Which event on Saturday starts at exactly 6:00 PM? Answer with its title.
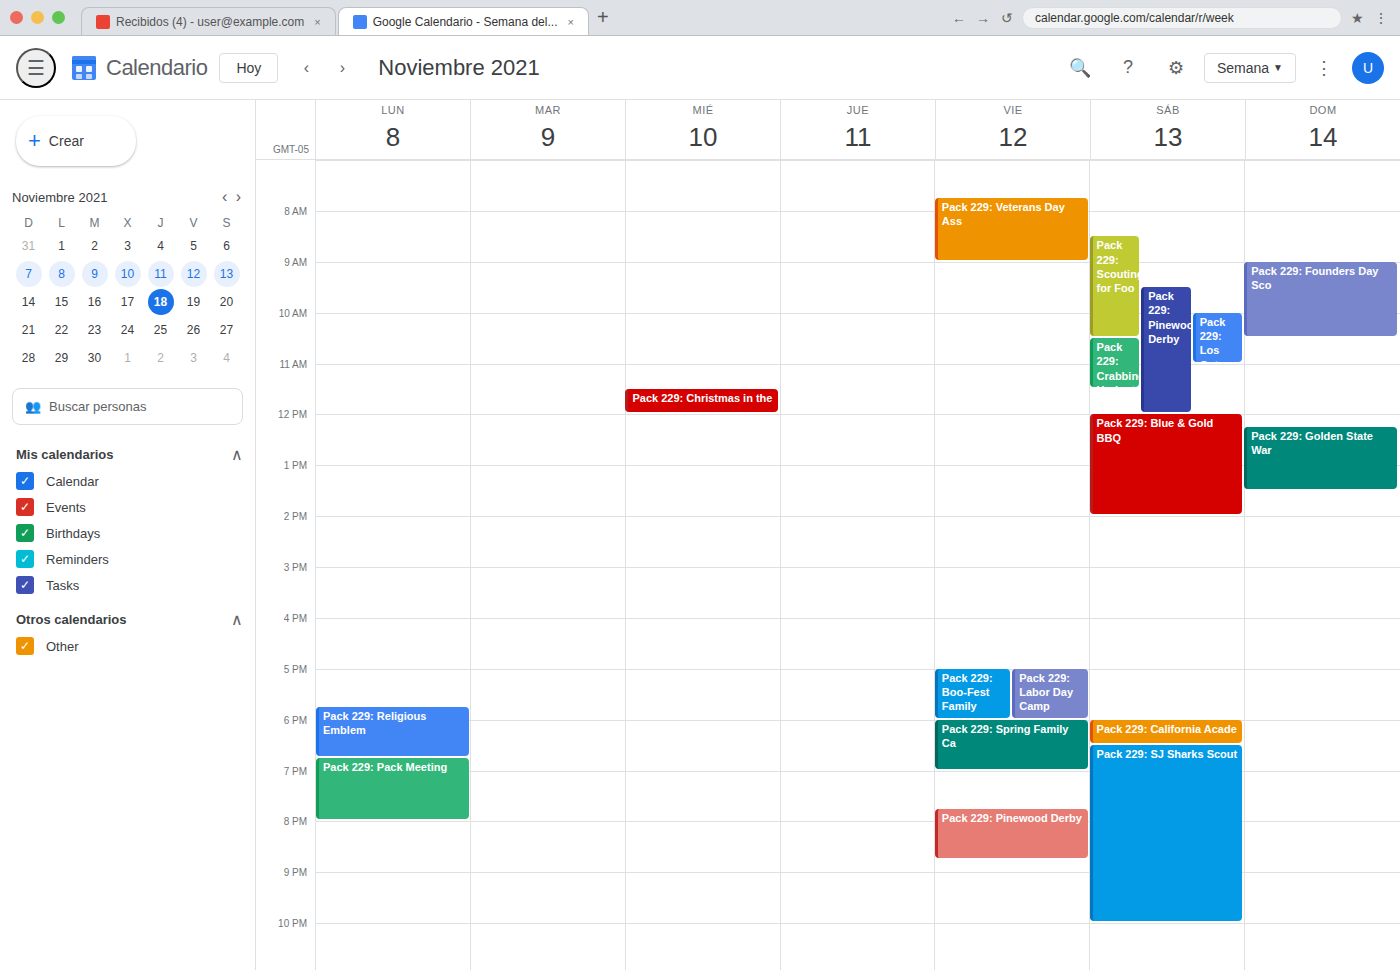
"Pack 229: California Acade"